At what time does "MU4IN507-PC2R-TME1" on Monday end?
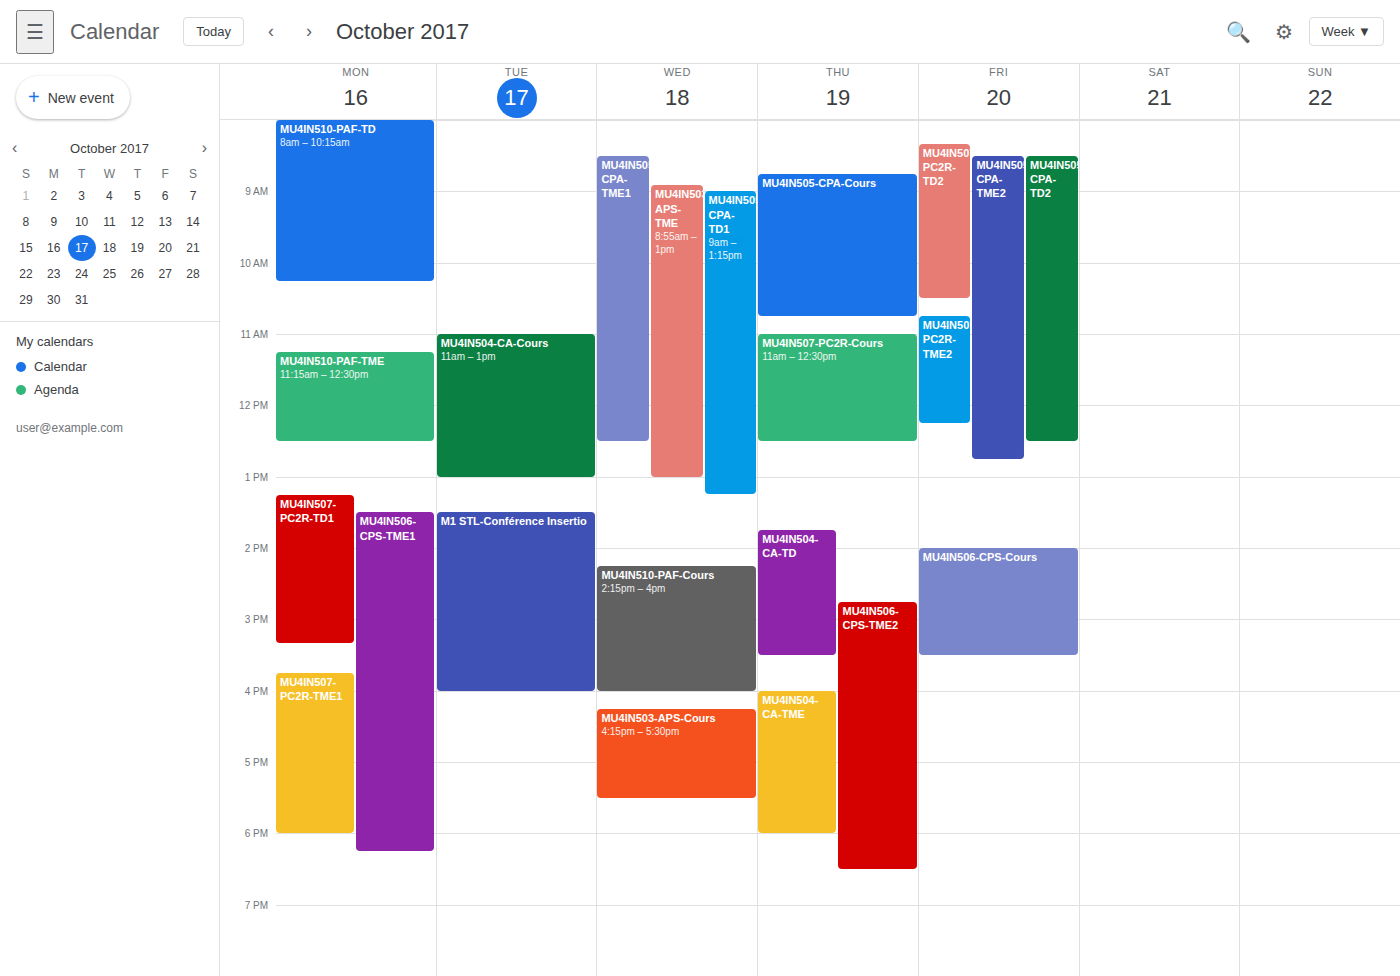
6:00 PM